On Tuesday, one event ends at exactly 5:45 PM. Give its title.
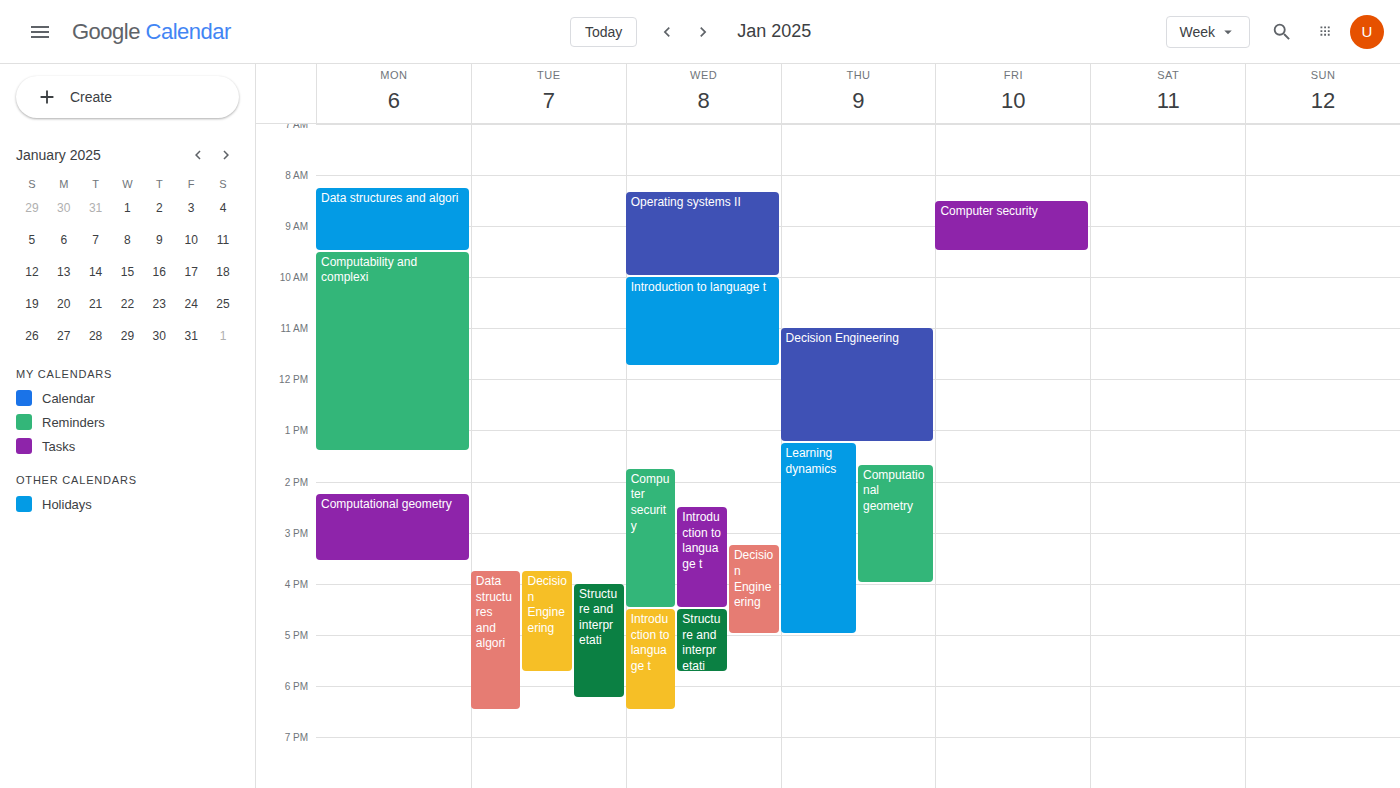
"Decision Engineering"